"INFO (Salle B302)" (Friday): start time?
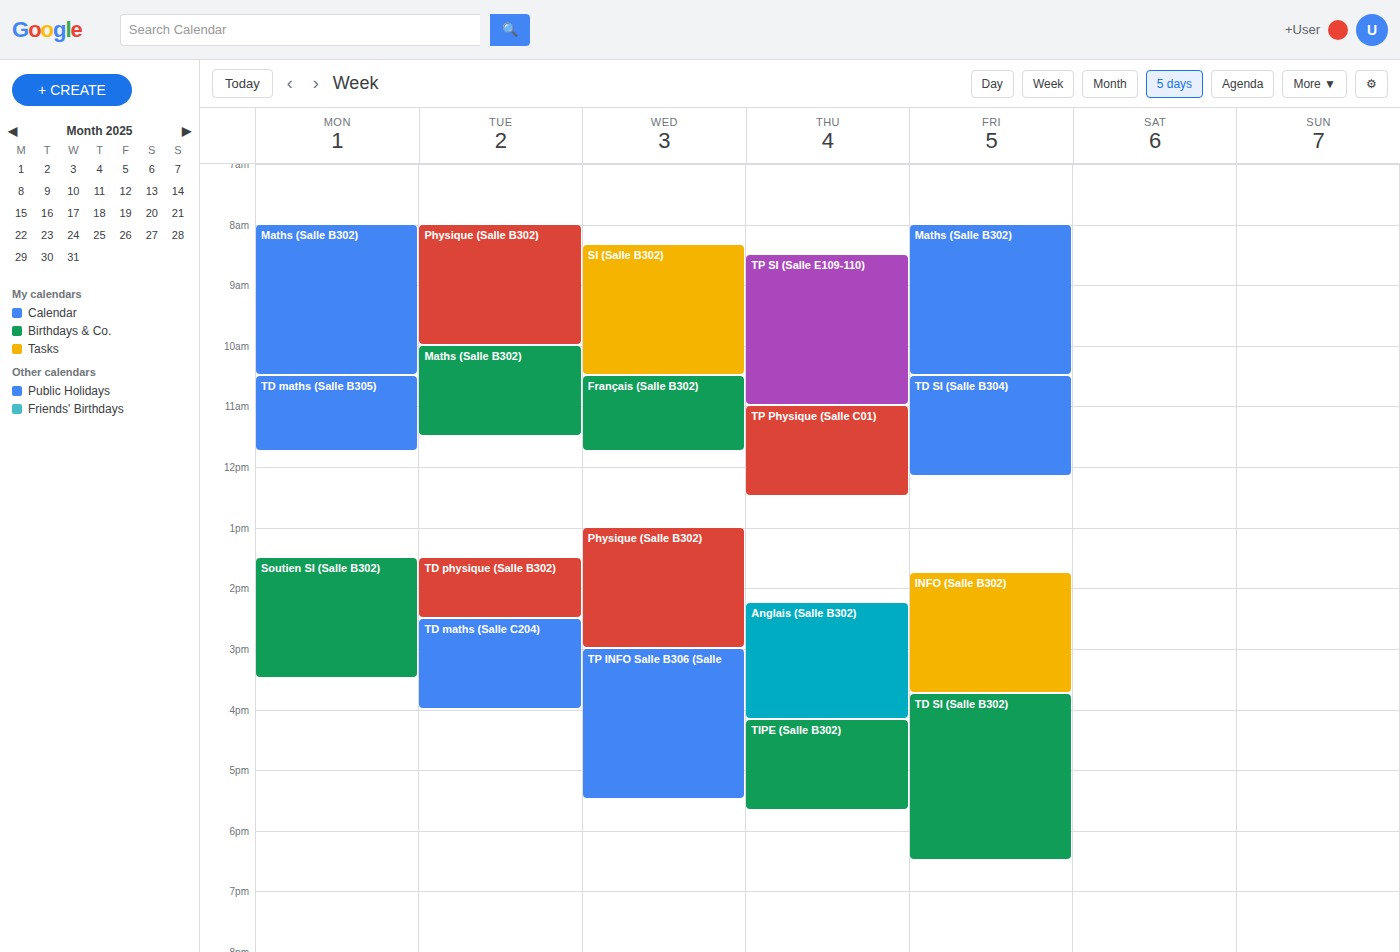
1:45 PM